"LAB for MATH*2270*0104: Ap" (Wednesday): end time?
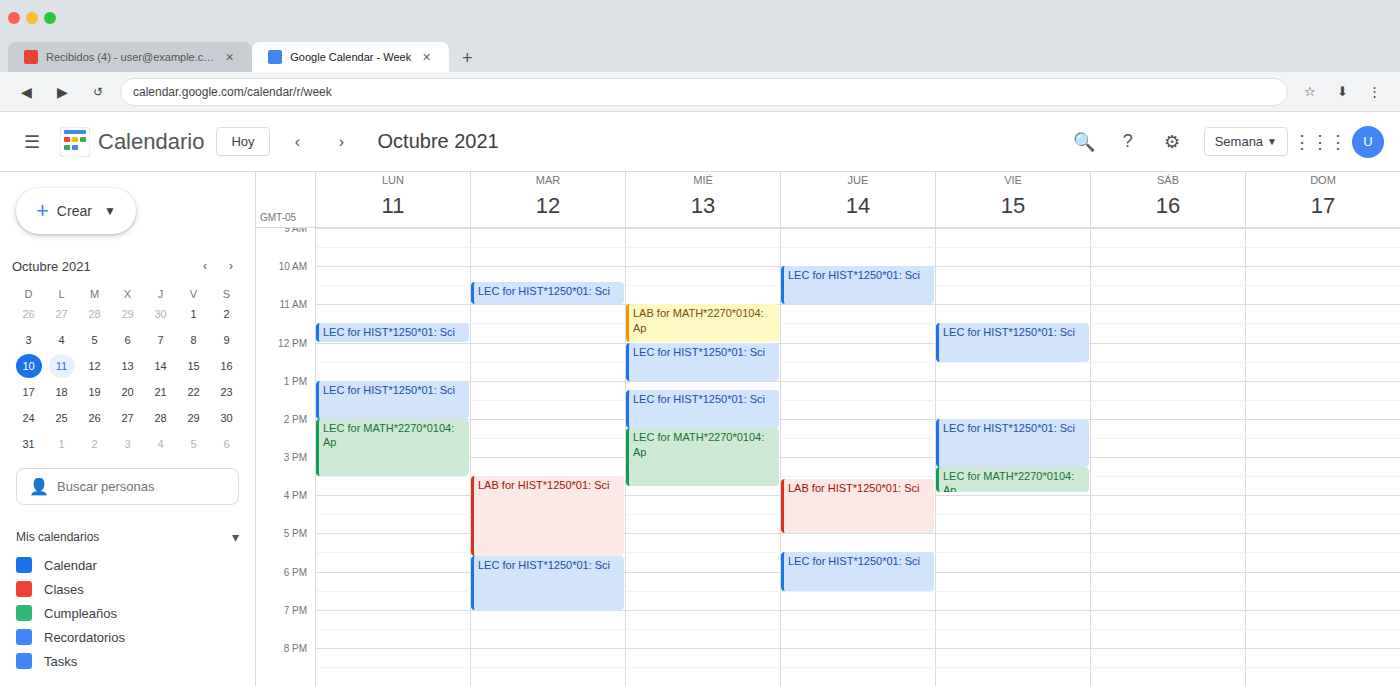
12:00 PM